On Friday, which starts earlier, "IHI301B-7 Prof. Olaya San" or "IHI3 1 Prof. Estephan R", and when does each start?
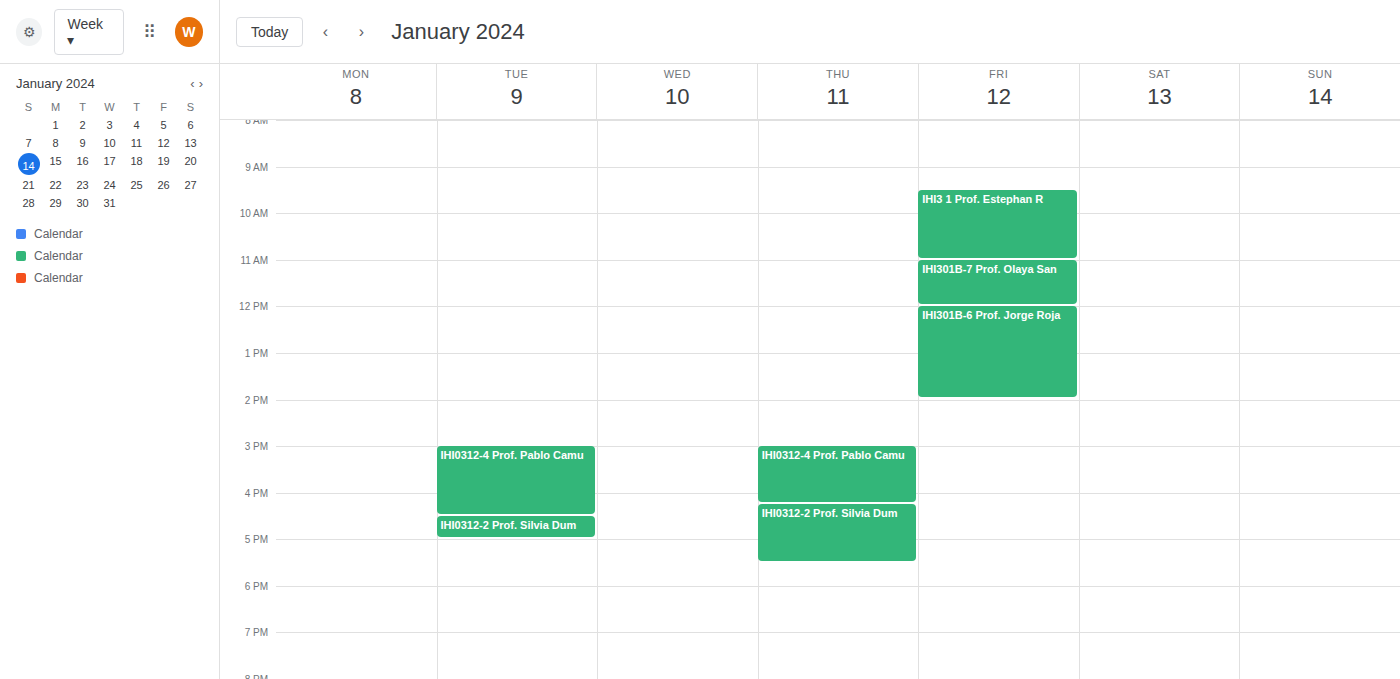
"IHI3 1 Prof. Estephan R" 9:30 AM; "IHI301B-7 Prof. Olaya San" 11:00 AM.